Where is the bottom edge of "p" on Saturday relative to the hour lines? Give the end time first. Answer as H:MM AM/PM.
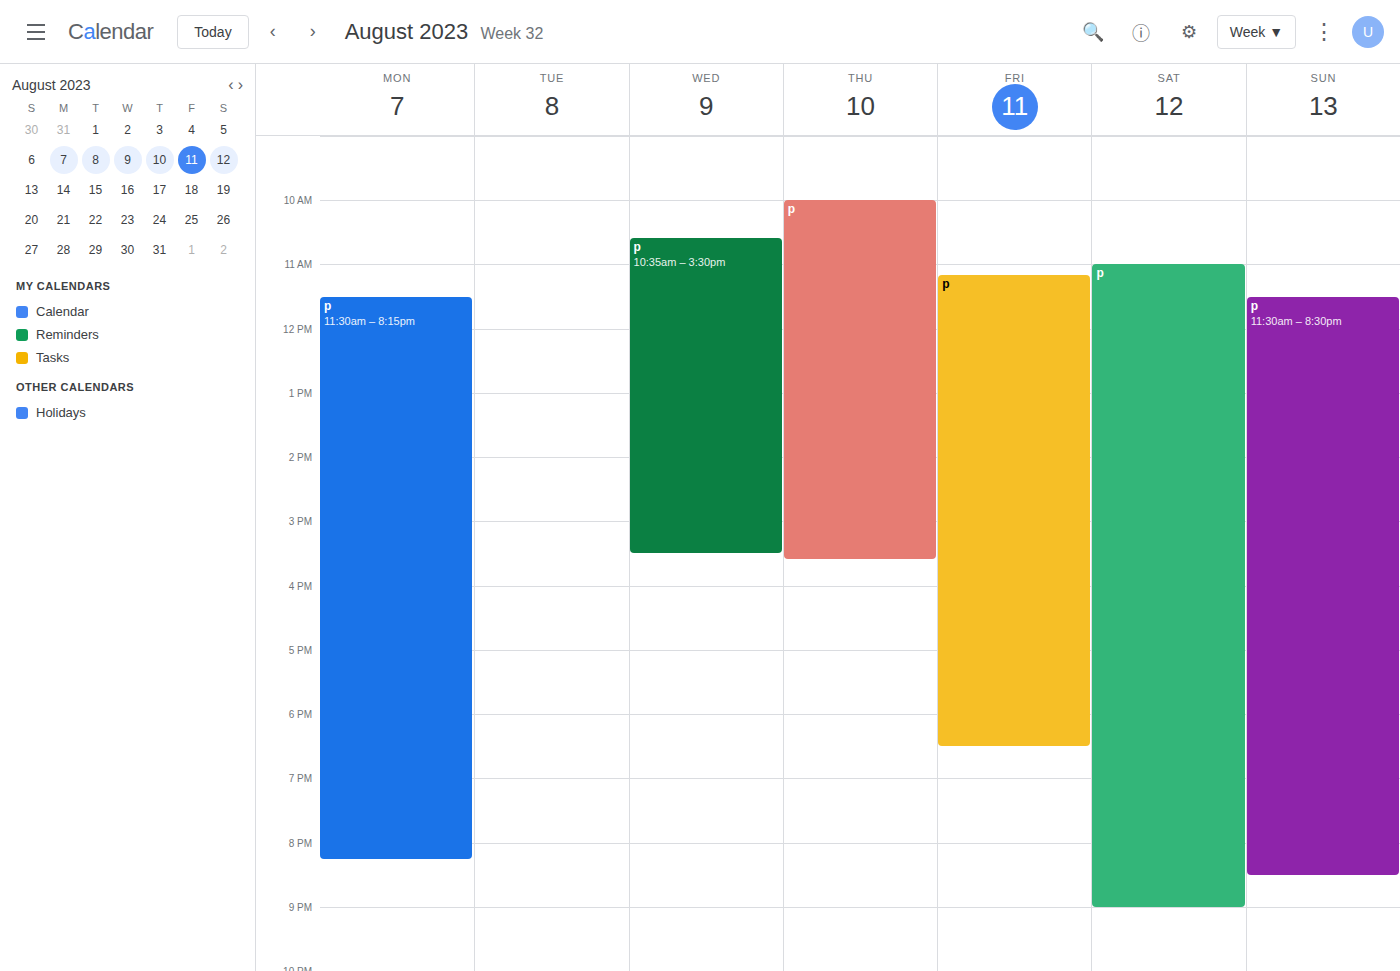
9:00 PM -- exactly on the 9 PM line.